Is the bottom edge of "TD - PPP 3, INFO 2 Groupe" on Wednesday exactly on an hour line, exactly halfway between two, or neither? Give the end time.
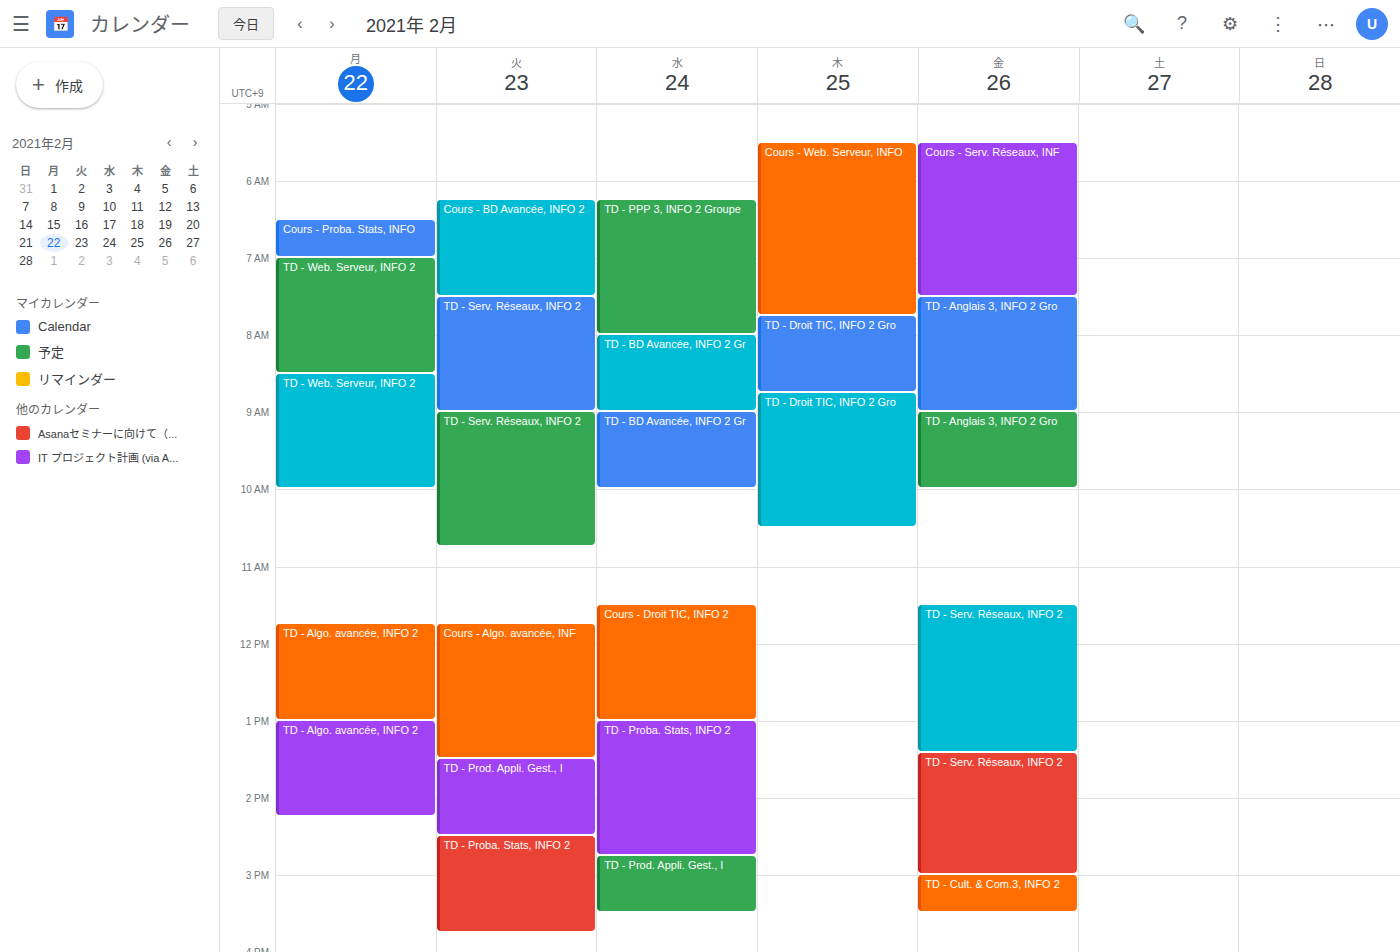
8:00 AM -- exactly on the 8 AM line.